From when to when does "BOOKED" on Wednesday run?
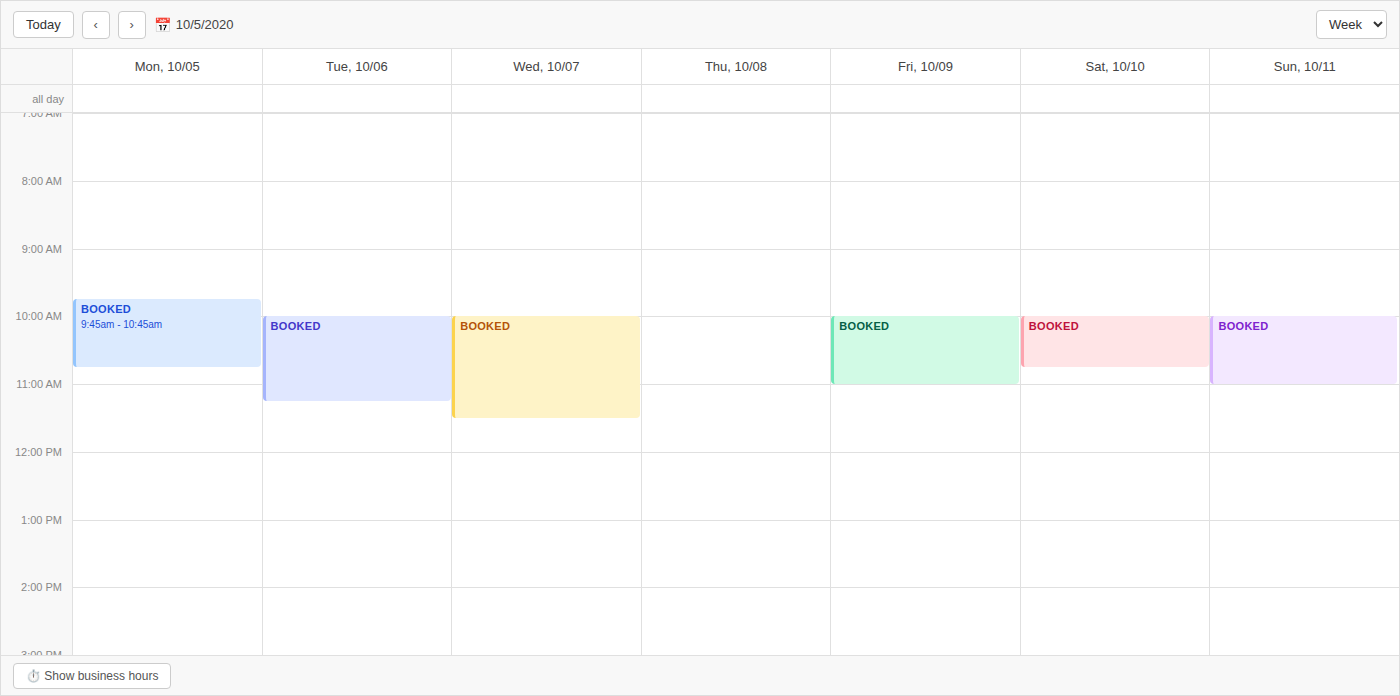
10:00 AM to 11:30 AM